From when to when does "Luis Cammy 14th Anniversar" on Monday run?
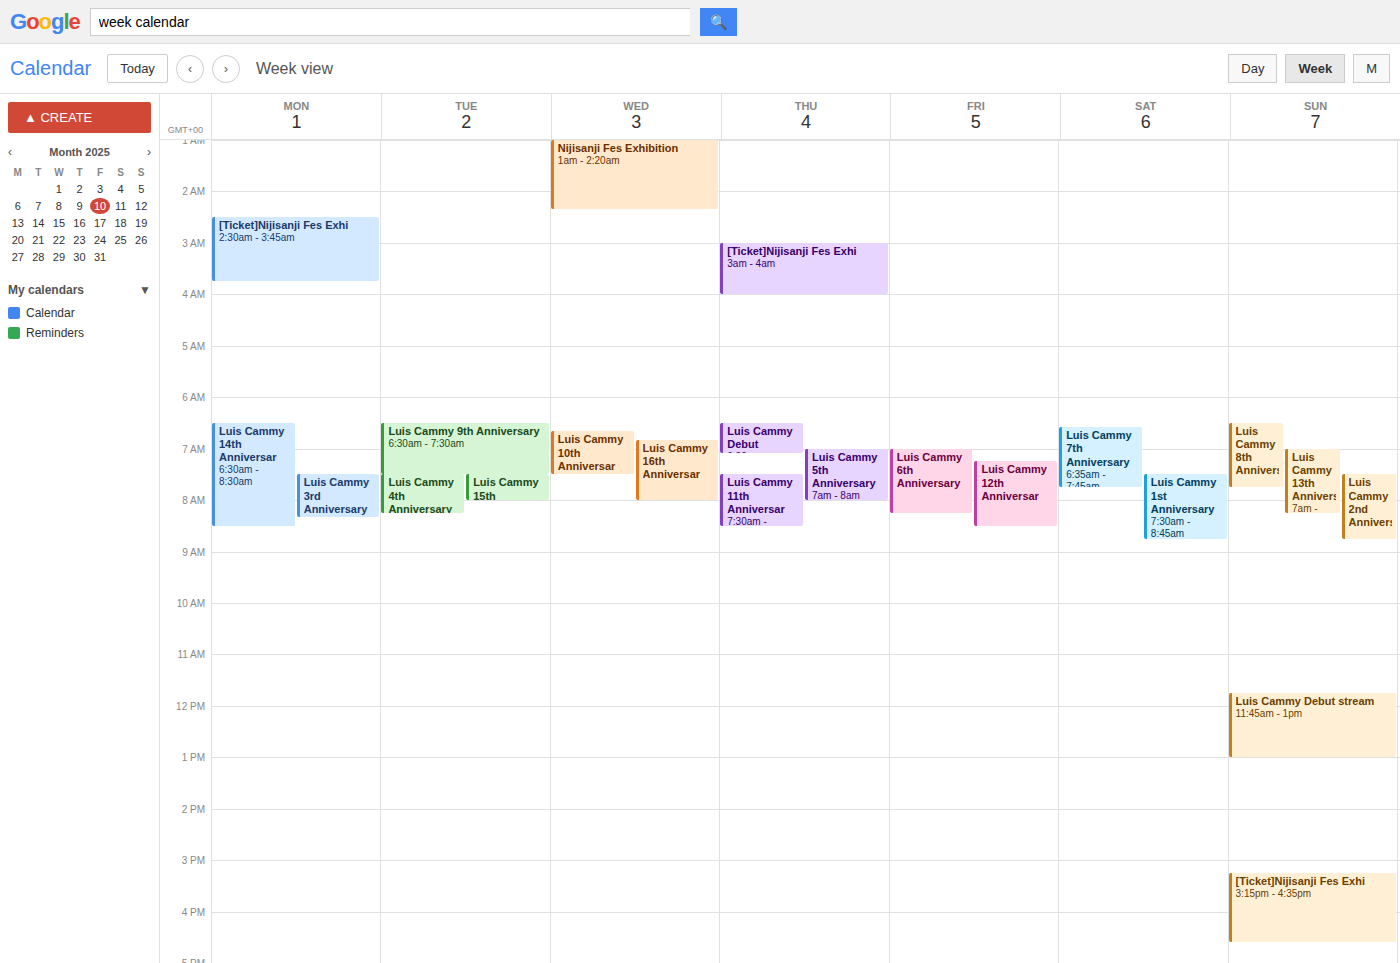
6:30 AM to 8:30 AM